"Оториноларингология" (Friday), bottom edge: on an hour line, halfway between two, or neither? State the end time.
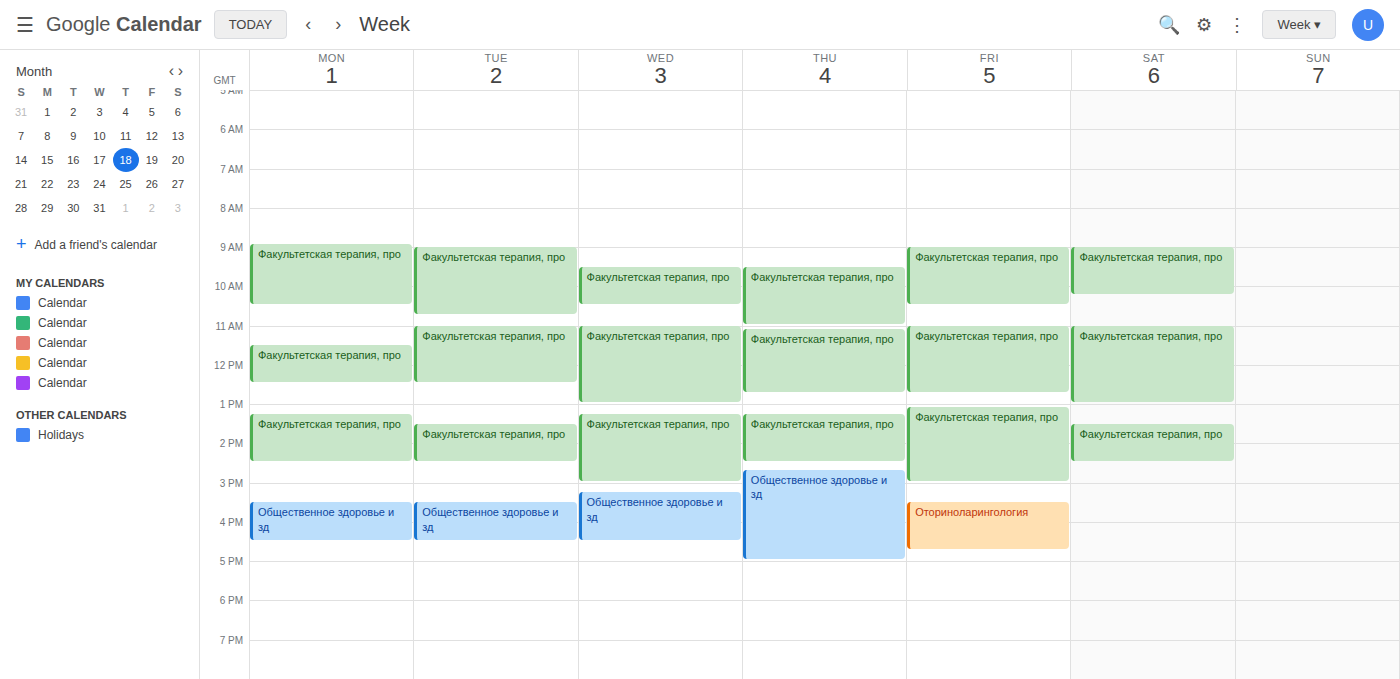
4:45 PM -- neither: three quarters of the way from the 4 PM line to the 5 PM line.